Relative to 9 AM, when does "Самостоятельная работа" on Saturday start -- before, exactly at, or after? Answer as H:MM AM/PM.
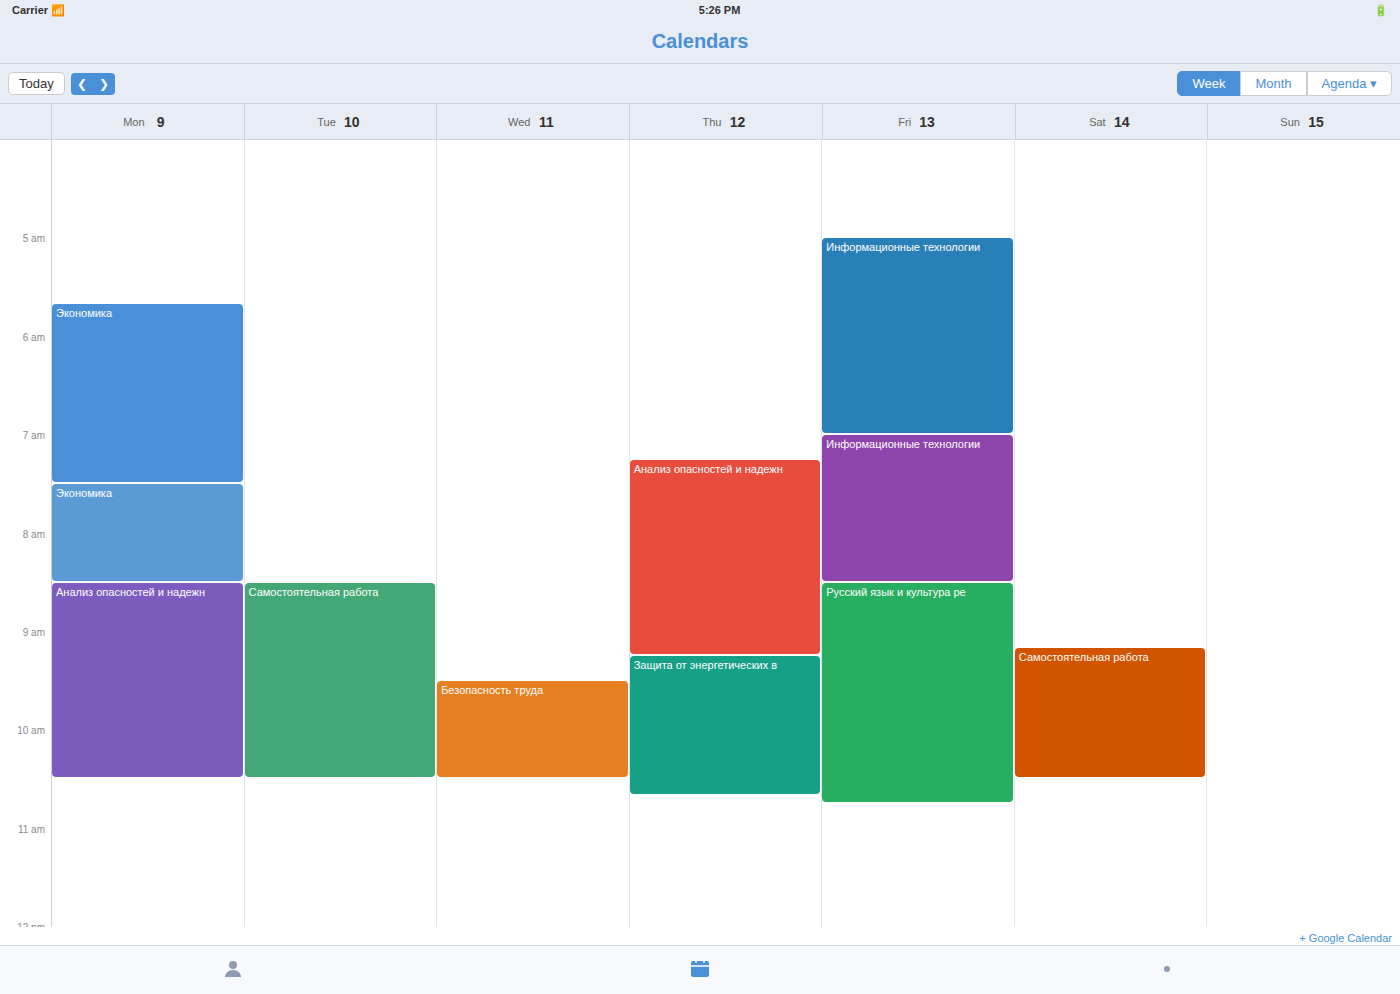
9:10 AM -- after 9 AM, 10 minutes below the 9 AM line.